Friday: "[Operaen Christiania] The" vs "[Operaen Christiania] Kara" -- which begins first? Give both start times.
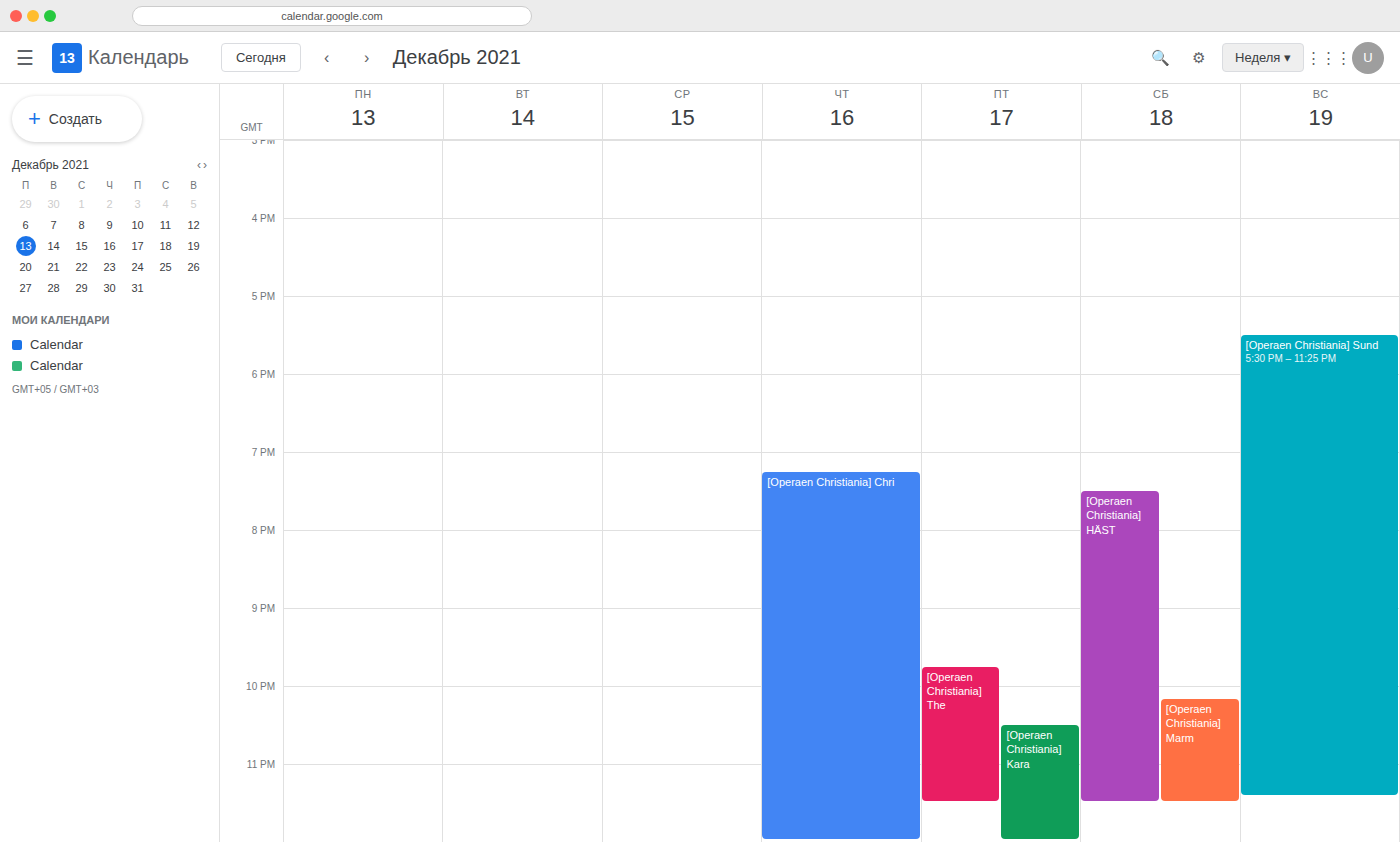
"[Operaen Christiania] The" 9:45 PM; "[Operaen Christiania] Kara" 10:30 PM.